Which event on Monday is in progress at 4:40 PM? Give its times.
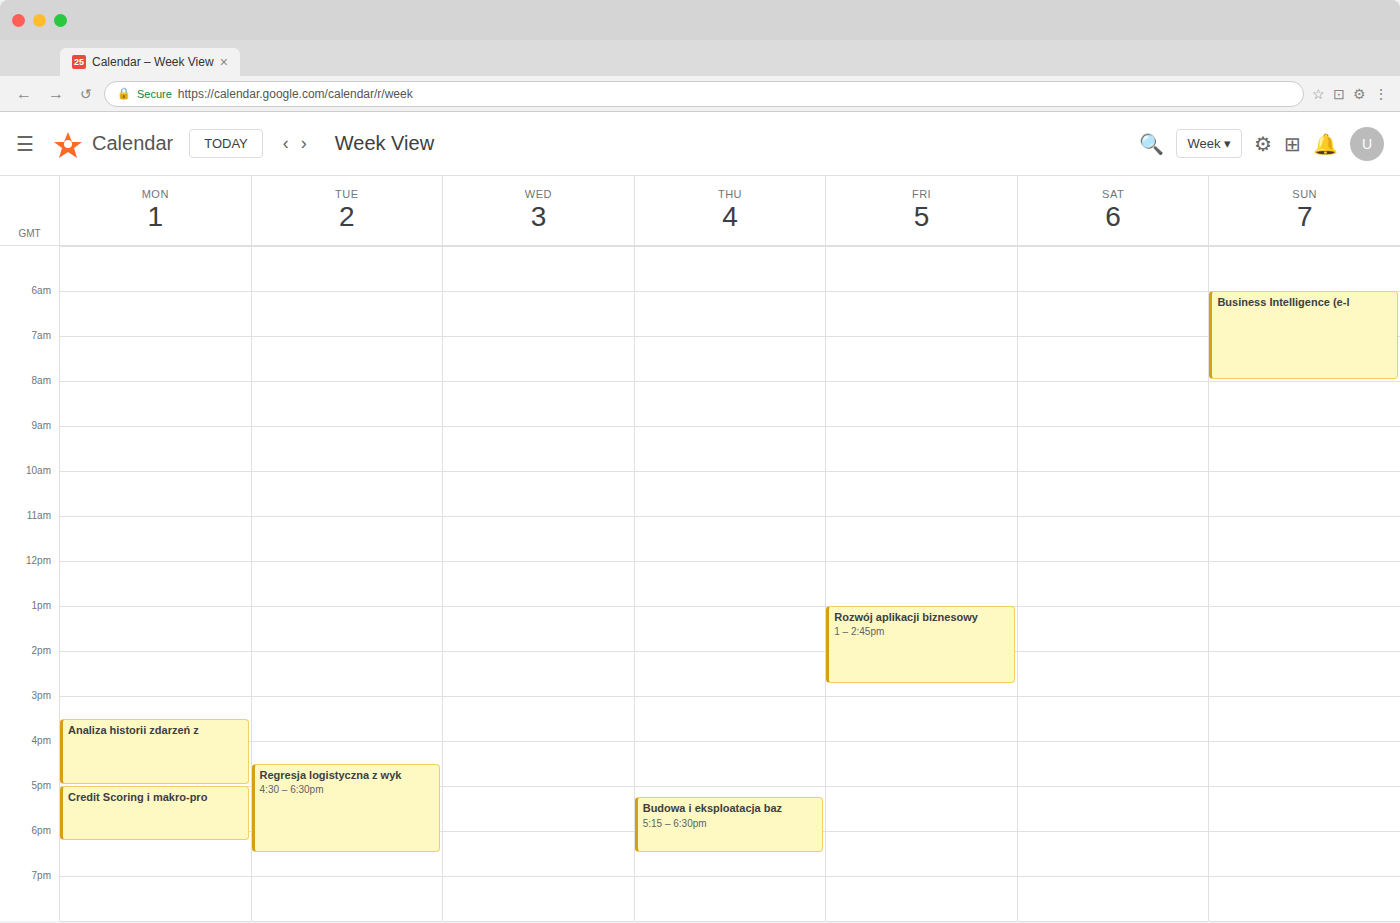
"Analiza historii zdarzeń z", 3:30 PM to 5:00 PM